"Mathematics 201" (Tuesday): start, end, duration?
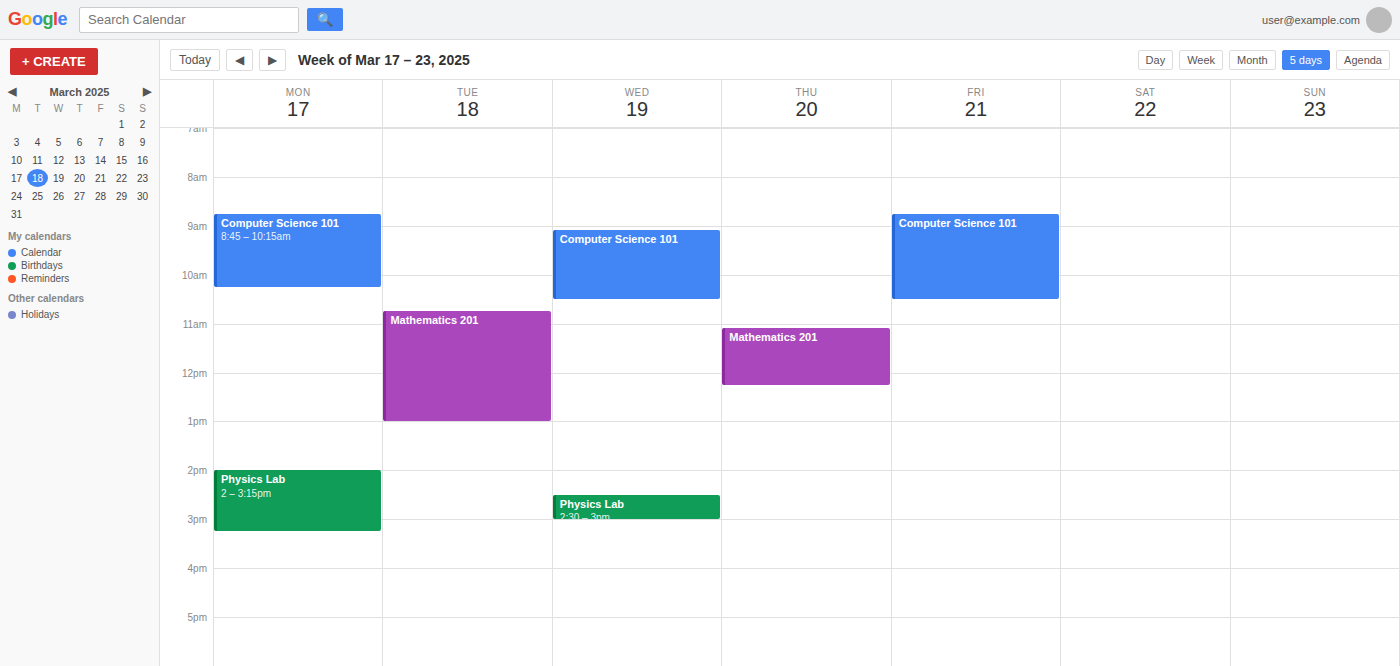
10:45 to 13:00, 2 hours 15 minutes